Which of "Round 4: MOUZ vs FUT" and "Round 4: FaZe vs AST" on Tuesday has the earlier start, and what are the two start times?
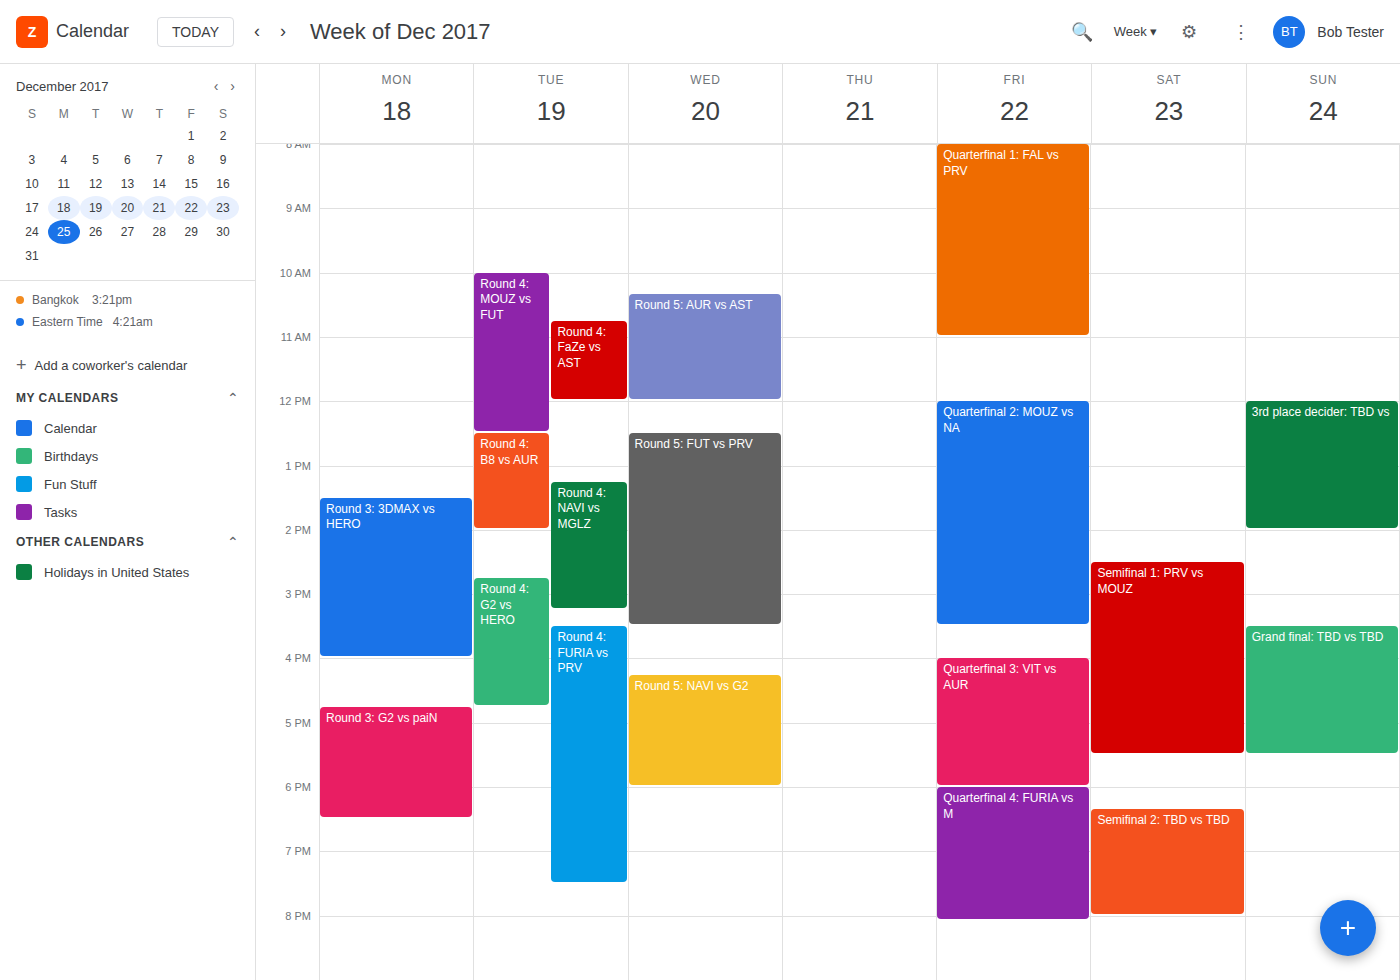
"Round 4: MOUZ vs FUT" 10:00 AM; "Round 4: FaZe vs AST" 10:45 AM.